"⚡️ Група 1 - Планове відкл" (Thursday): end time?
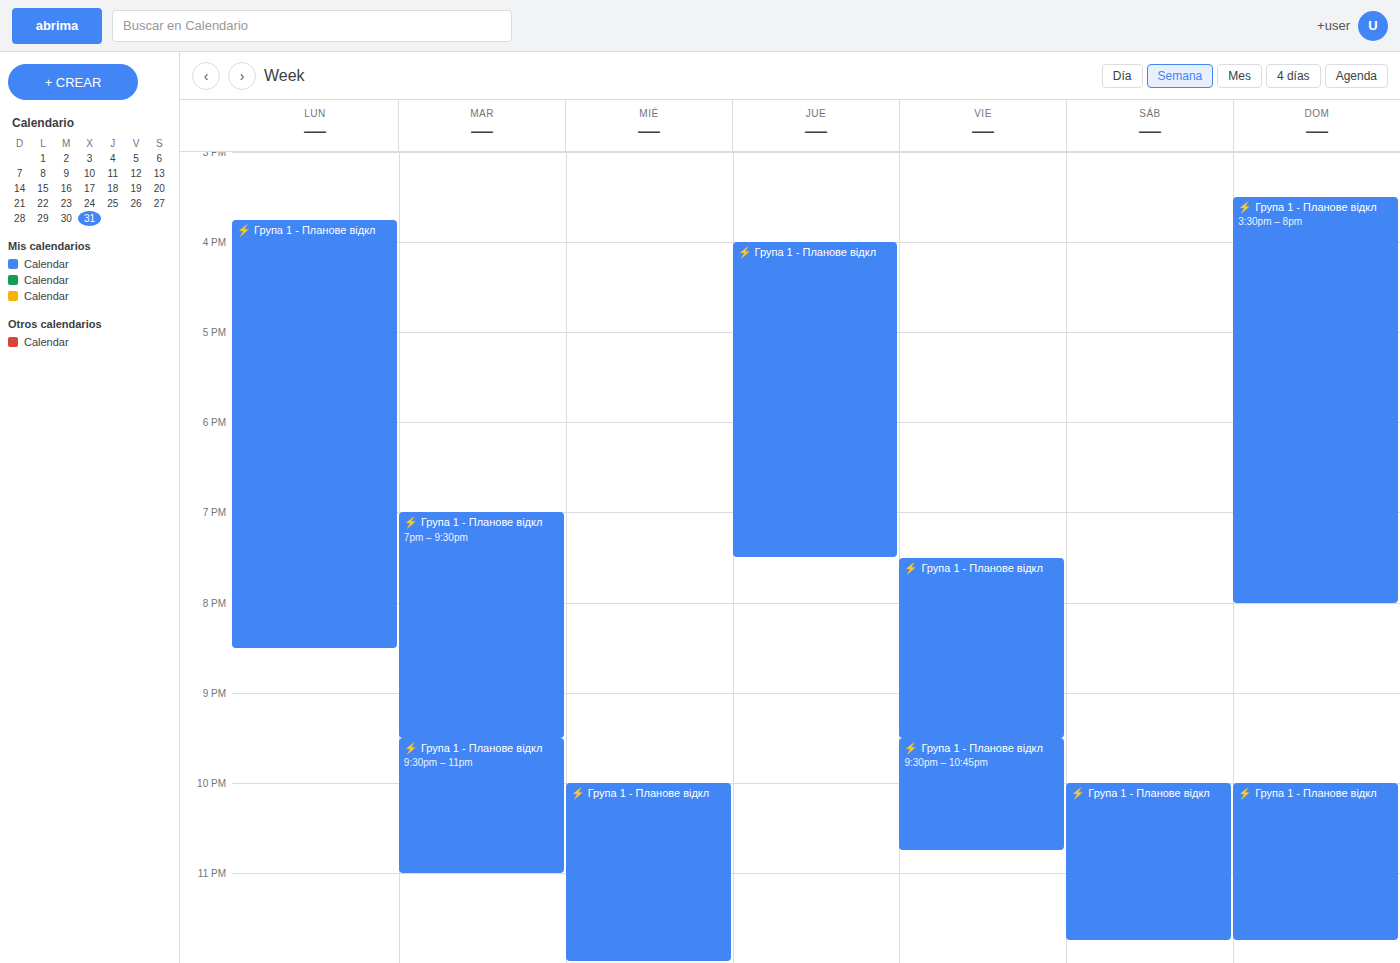
7:30 PM